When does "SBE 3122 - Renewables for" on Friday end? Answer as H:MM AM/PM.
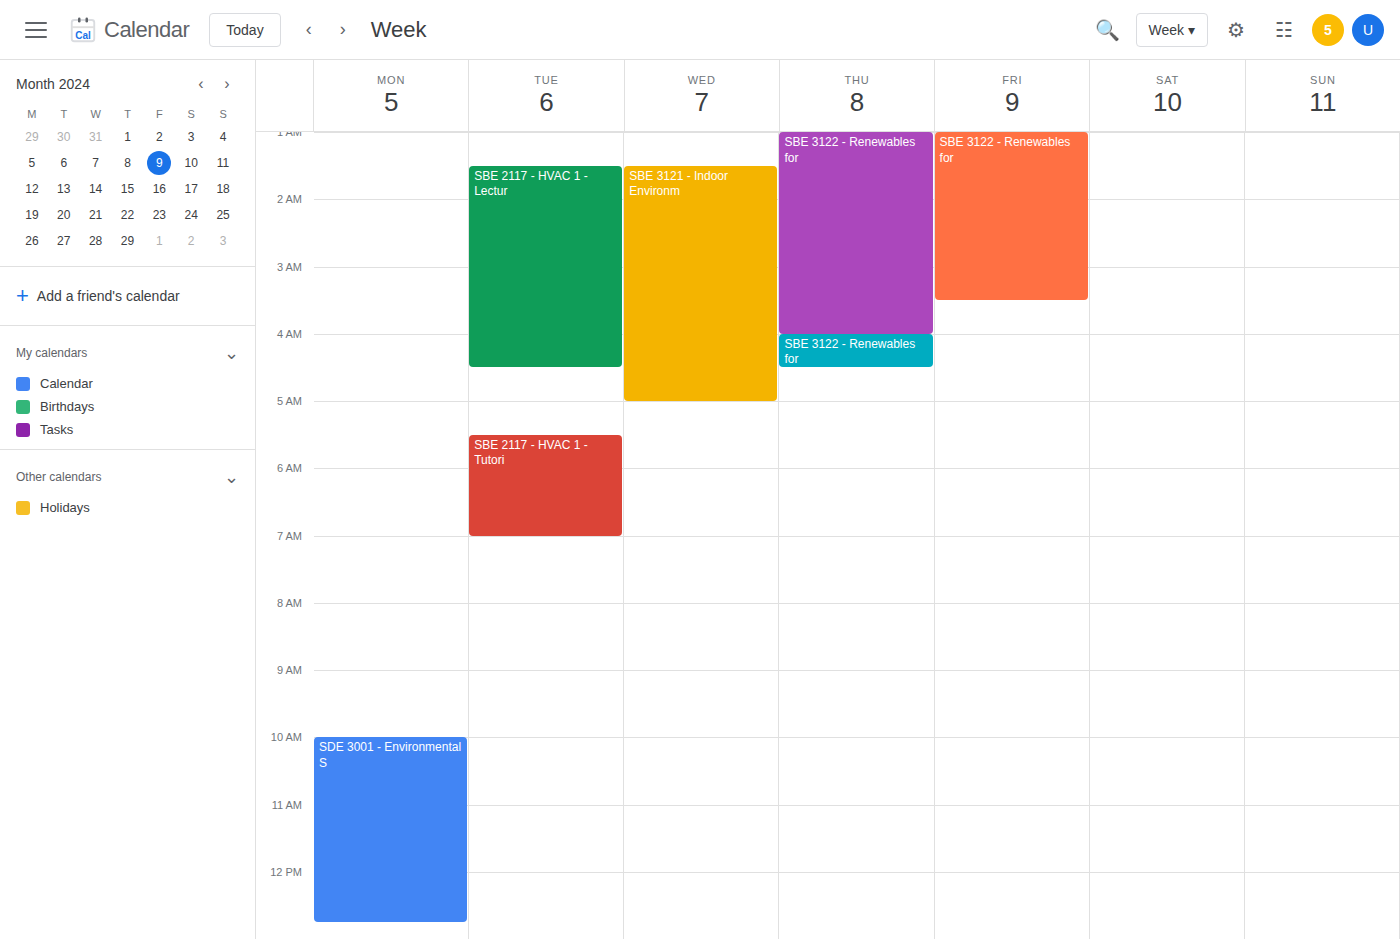
3:30 AM